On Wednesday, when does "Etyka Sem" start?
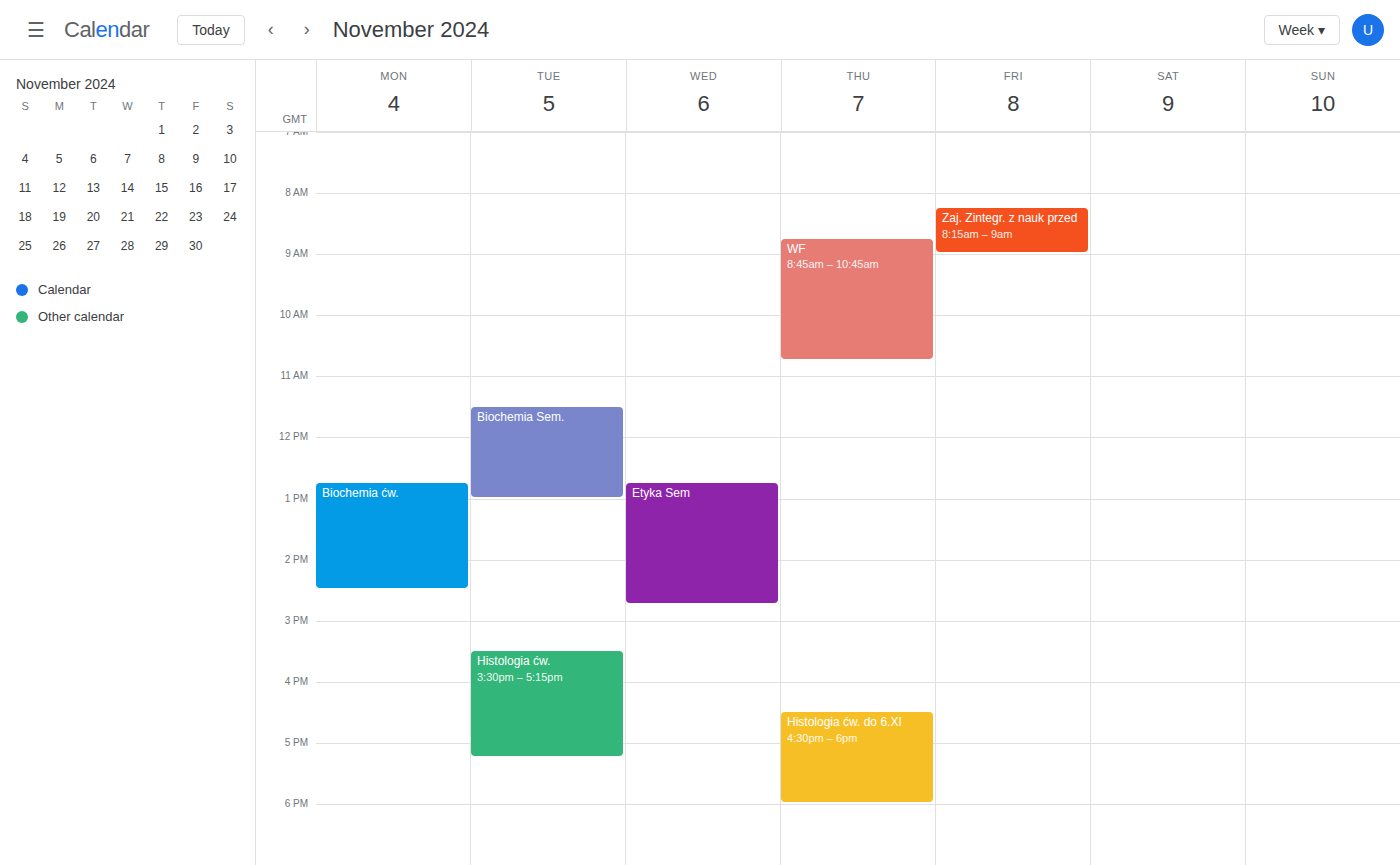
12:45